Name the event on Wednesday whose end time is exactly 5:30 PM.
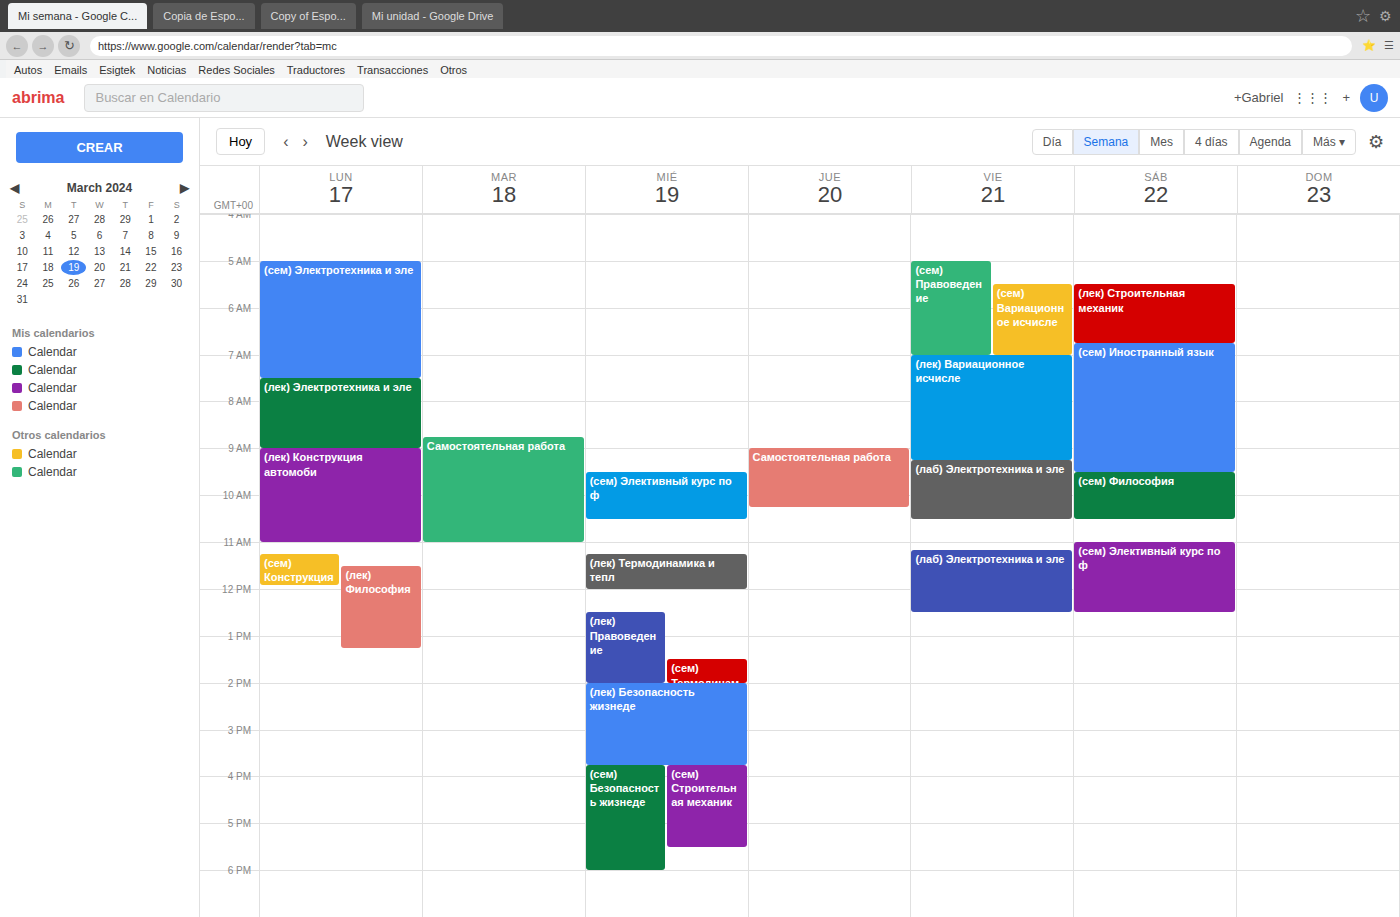
"(сем) Строительная механик"